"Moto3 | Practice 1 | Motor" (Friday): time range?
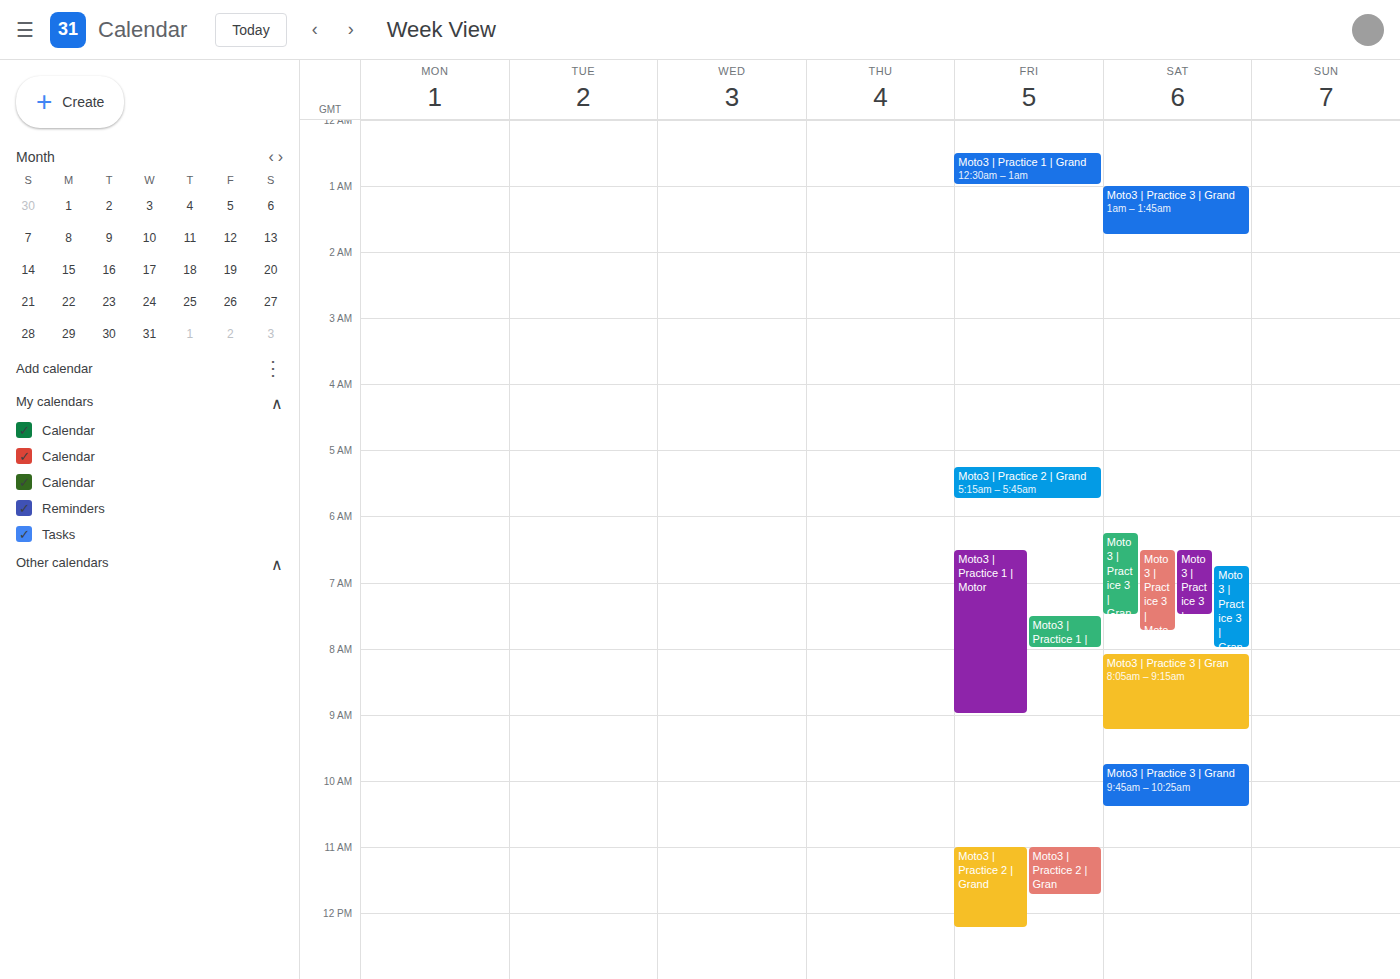
06:30 to 09:00